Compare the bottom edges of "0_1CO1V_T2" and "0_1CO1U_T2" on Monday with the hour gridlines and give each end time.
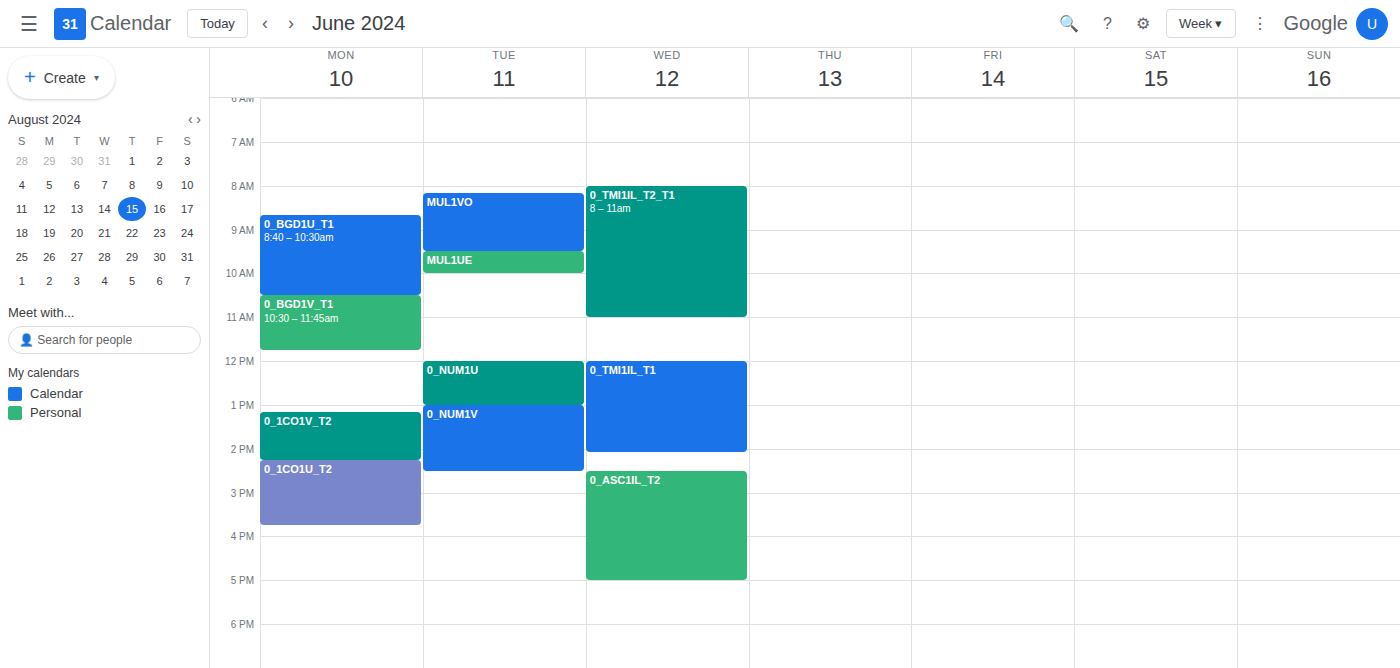
"0_1CO1V_T2": 2:15 PM, neither: a quarter of the way from the 2 PM line to the 3 PM line. "0_1CO1U_T2": 3:45 PM, neither: three quarters of the way from the 3 PM line to the 4 PM line.